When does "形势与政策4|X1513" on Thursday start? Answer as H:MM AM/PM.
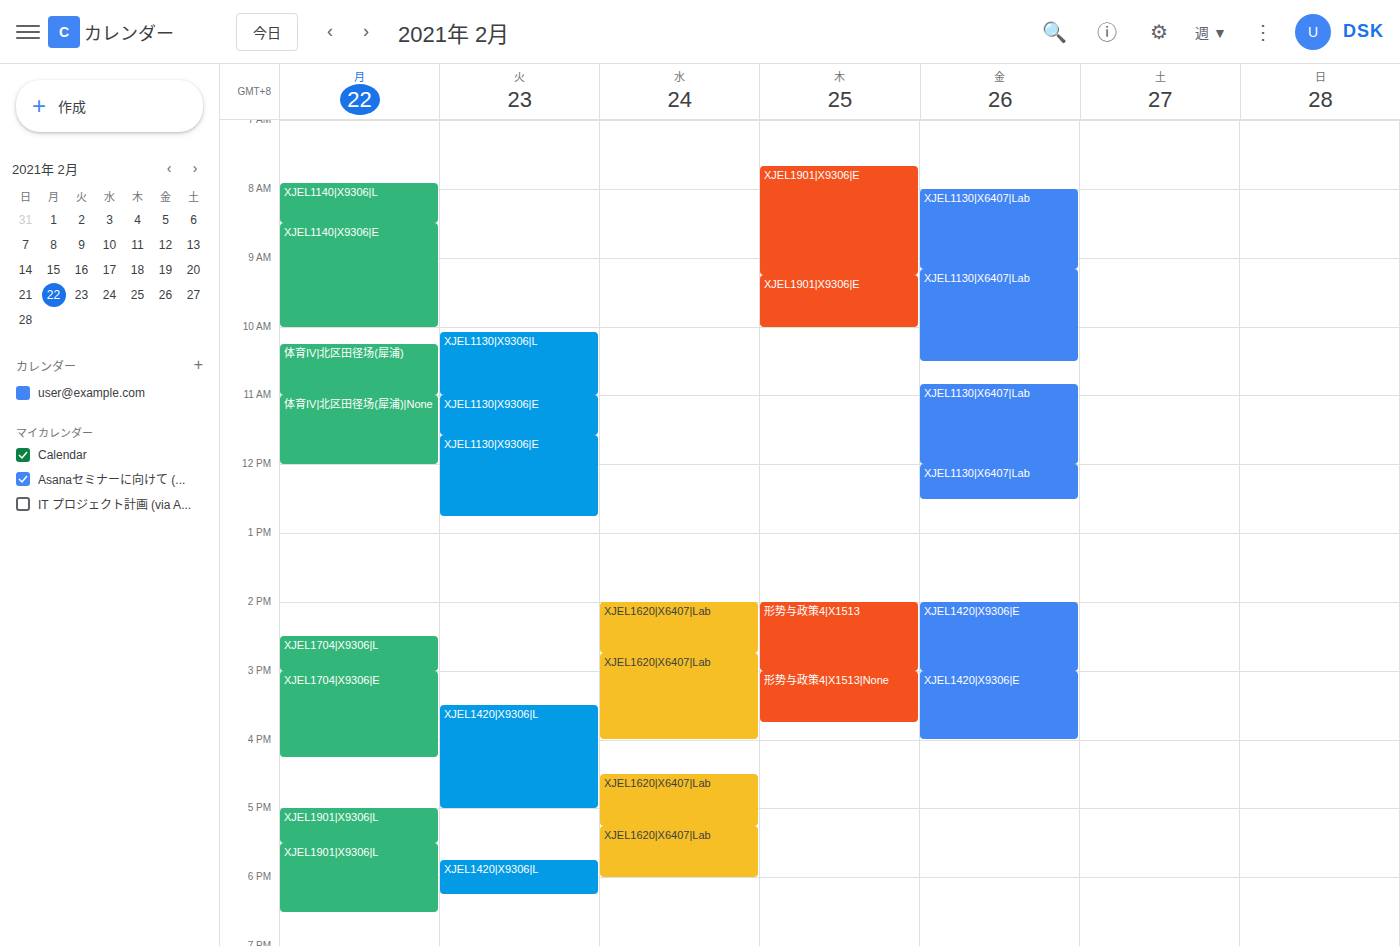
2:00 PM